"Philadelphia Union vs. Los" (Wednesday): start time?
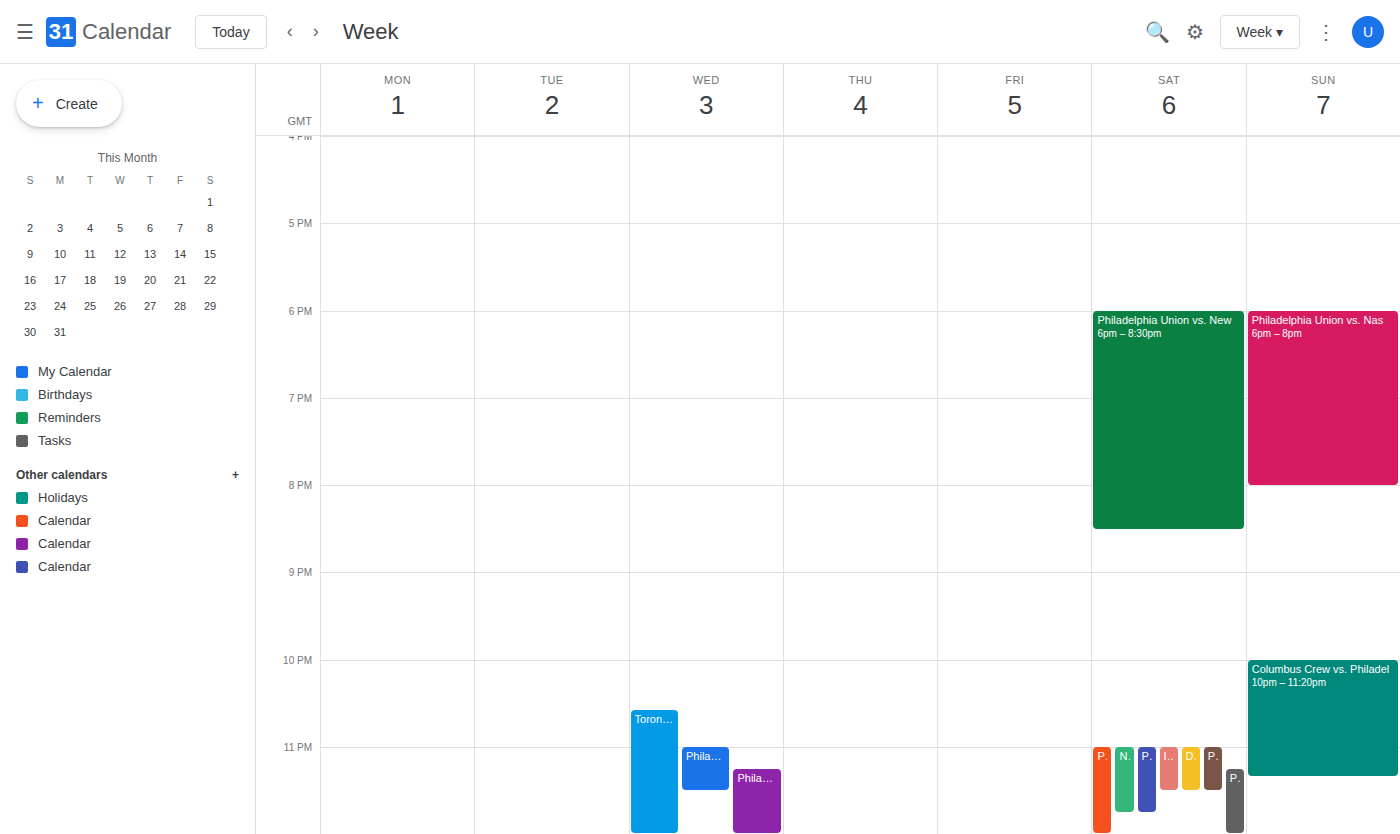
11:15 PM